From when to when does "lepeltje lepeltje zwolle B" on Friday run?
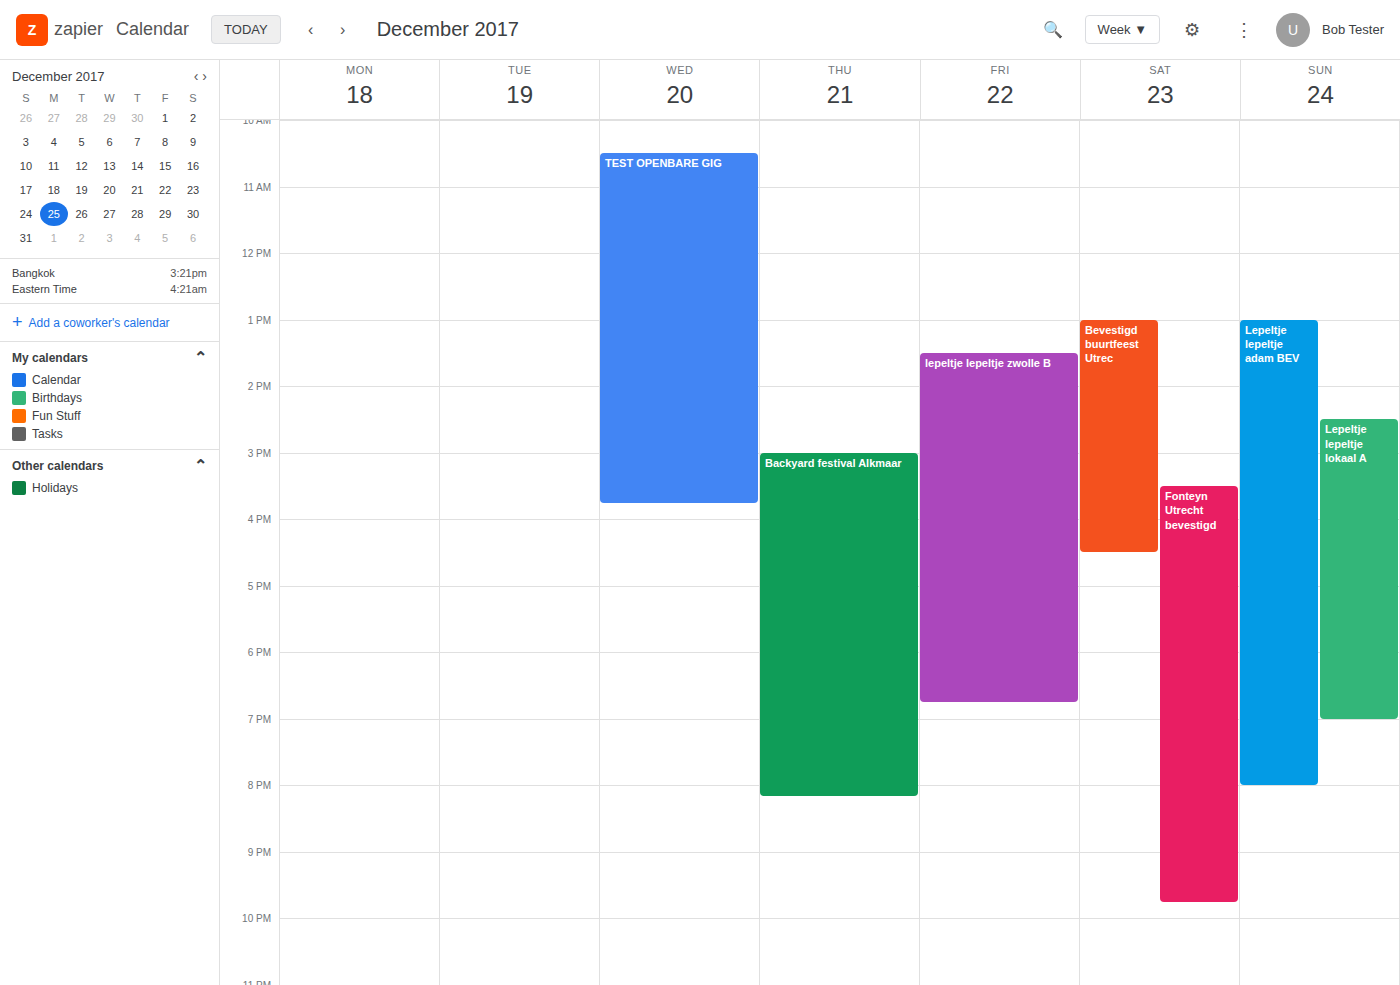
1:30 PM to 6:45 PM